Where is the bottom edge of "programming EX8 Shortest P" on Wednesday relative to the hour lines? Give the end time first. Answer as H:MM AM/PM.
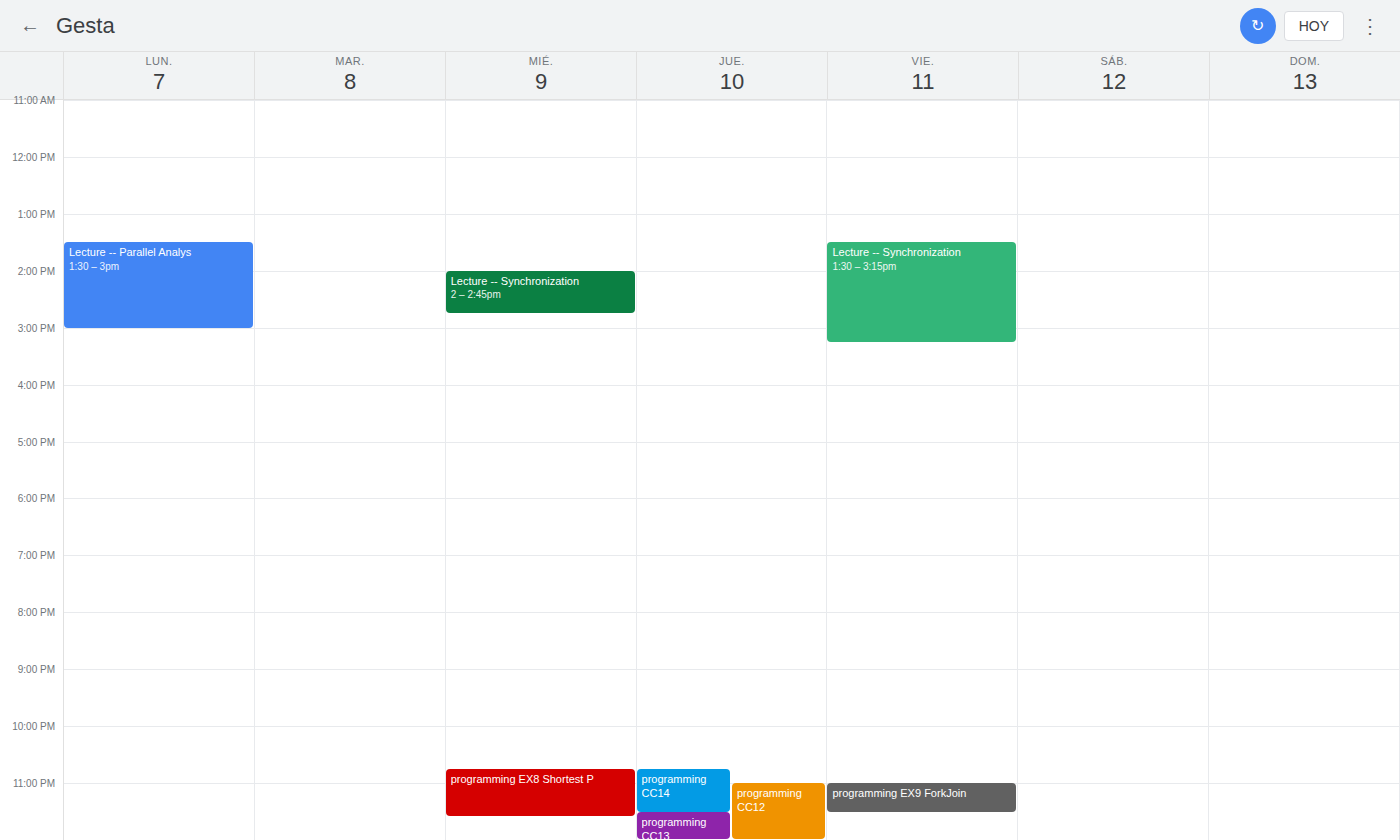
11:35 PM -- neither: 35 minutes below the 11 PM line and 25 minutes above the 12 AM line.